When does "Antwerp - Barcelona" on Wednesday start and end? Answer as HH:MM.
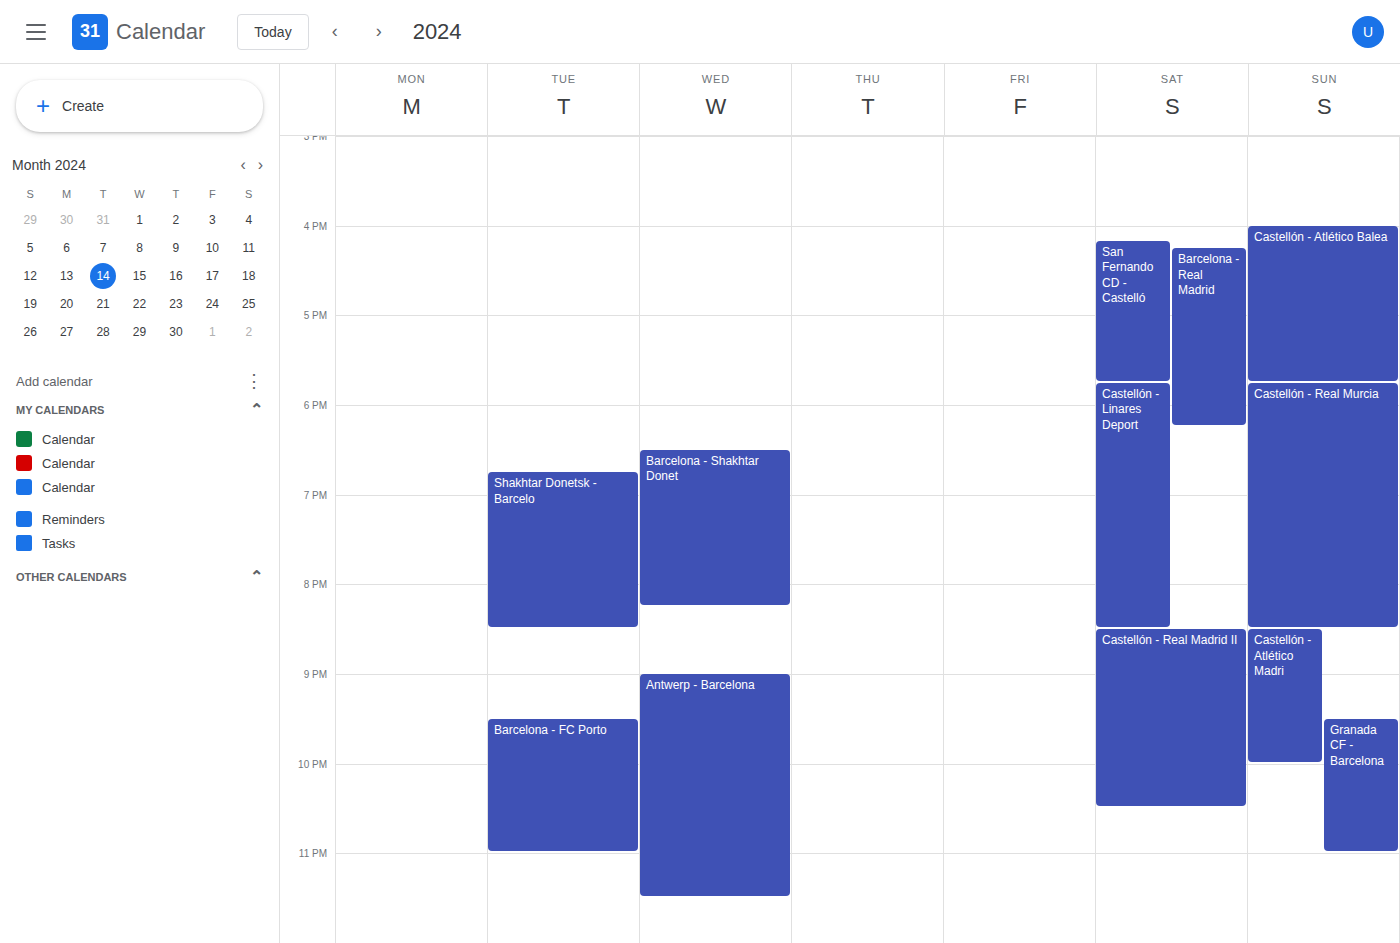
21:00 to 23:30